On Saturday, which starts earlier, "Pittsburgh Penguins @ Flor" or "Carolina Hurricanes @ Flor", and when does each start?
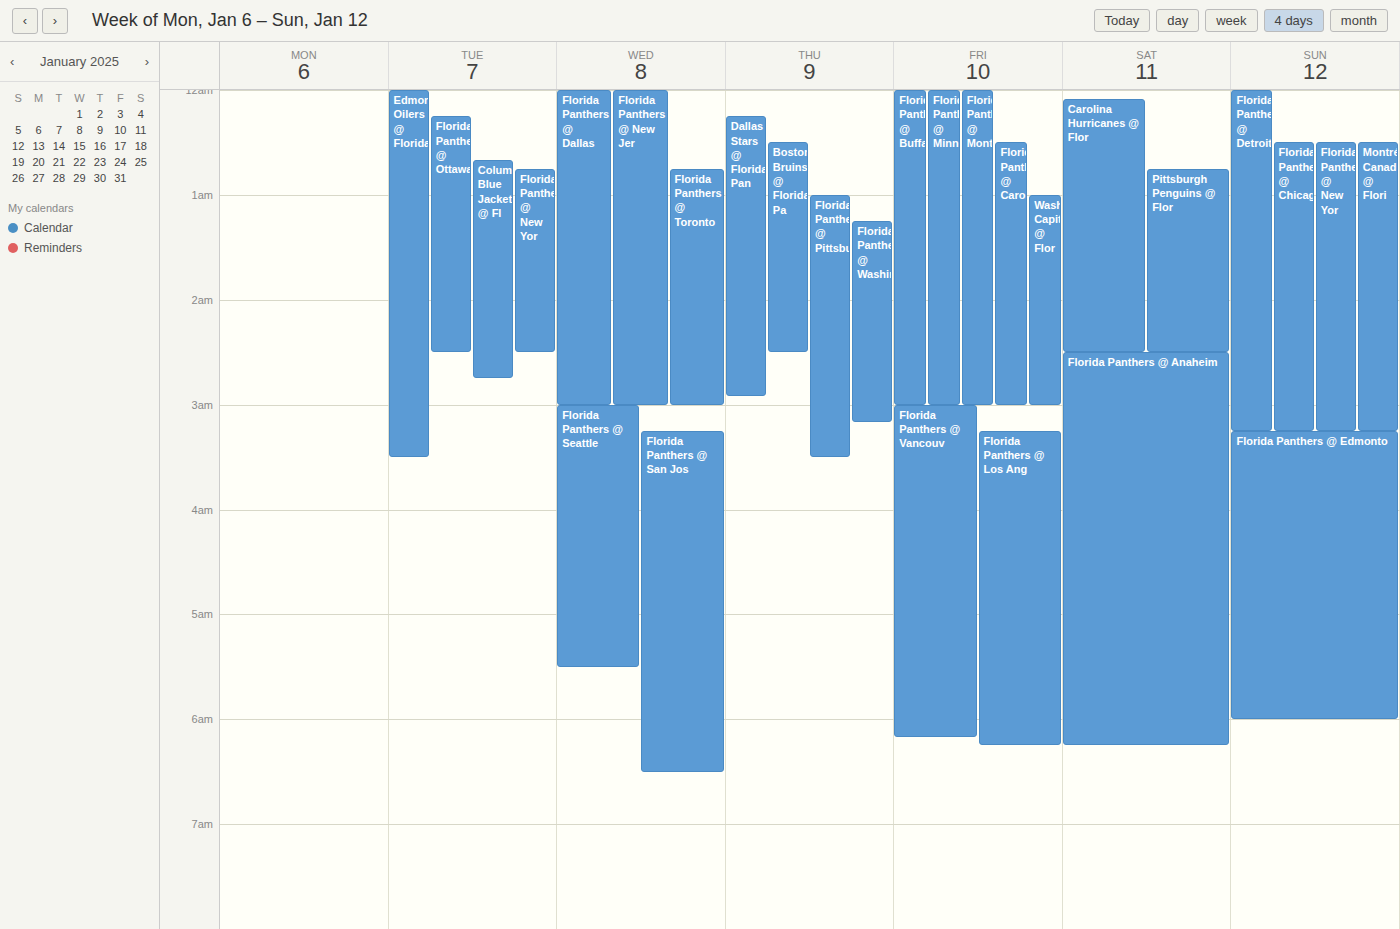
"Carolina Hurricanes @ Flor" 00:05; "Pittsburgh Penguins @ Flor" 00:45.